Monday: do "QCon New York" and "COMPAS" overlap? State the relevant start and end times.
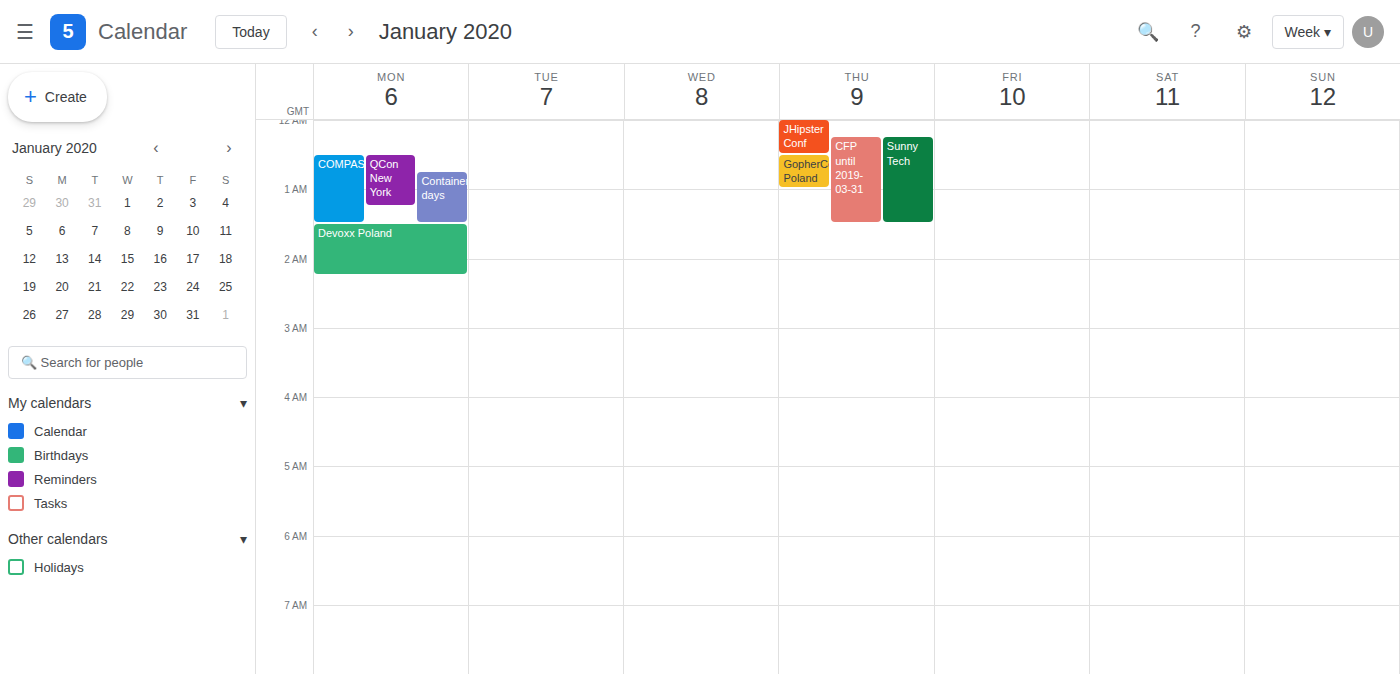
"COMPAS" starts at 12:30 AM, before "QCon New York" ends at 1:15 AM -- they overlap.